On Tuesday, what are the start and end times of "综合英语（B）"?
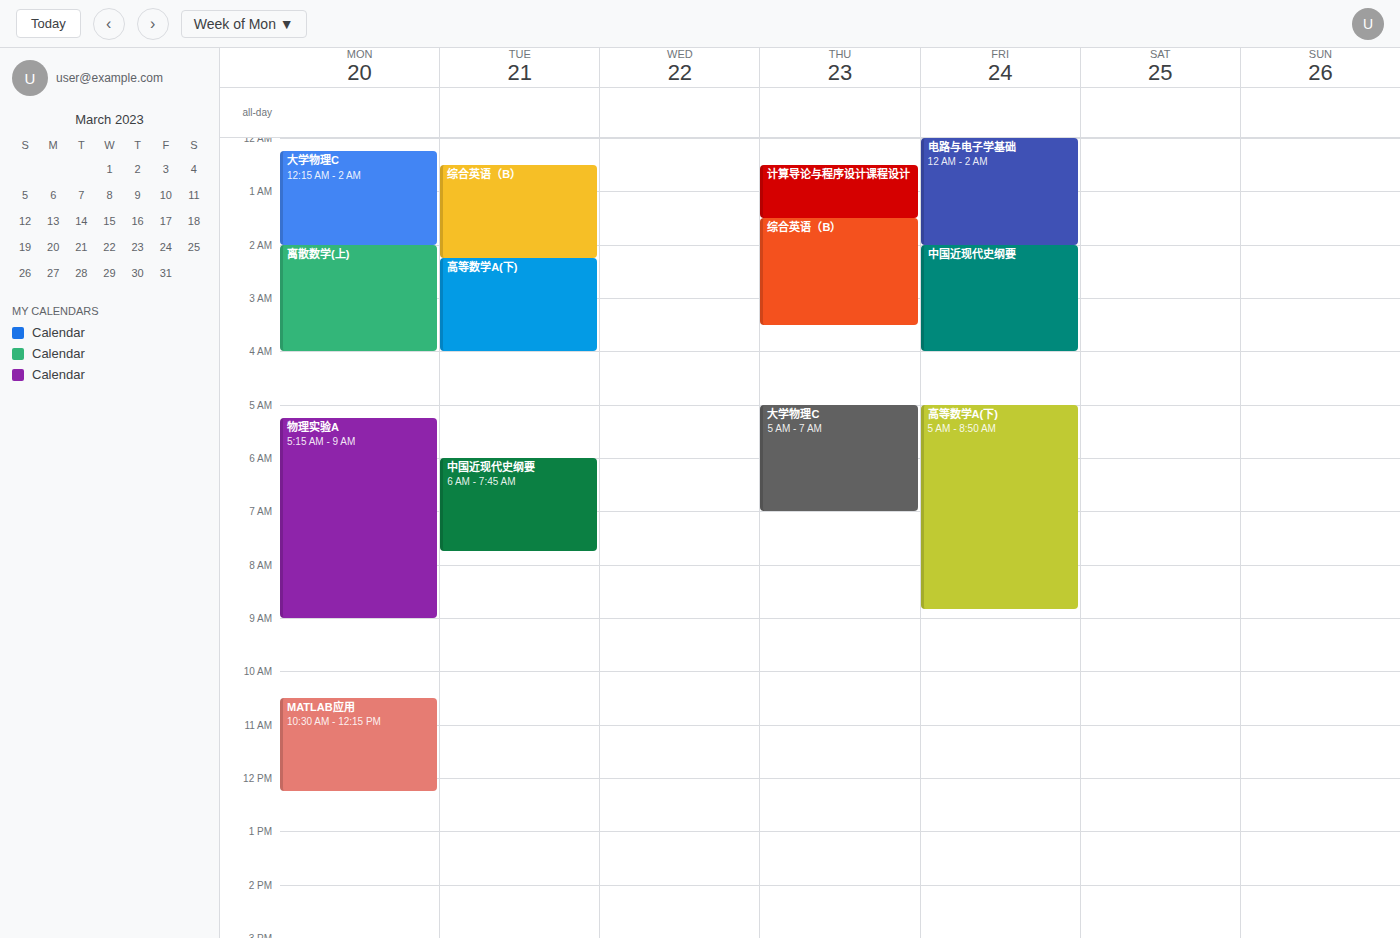
00:30 to 02:15